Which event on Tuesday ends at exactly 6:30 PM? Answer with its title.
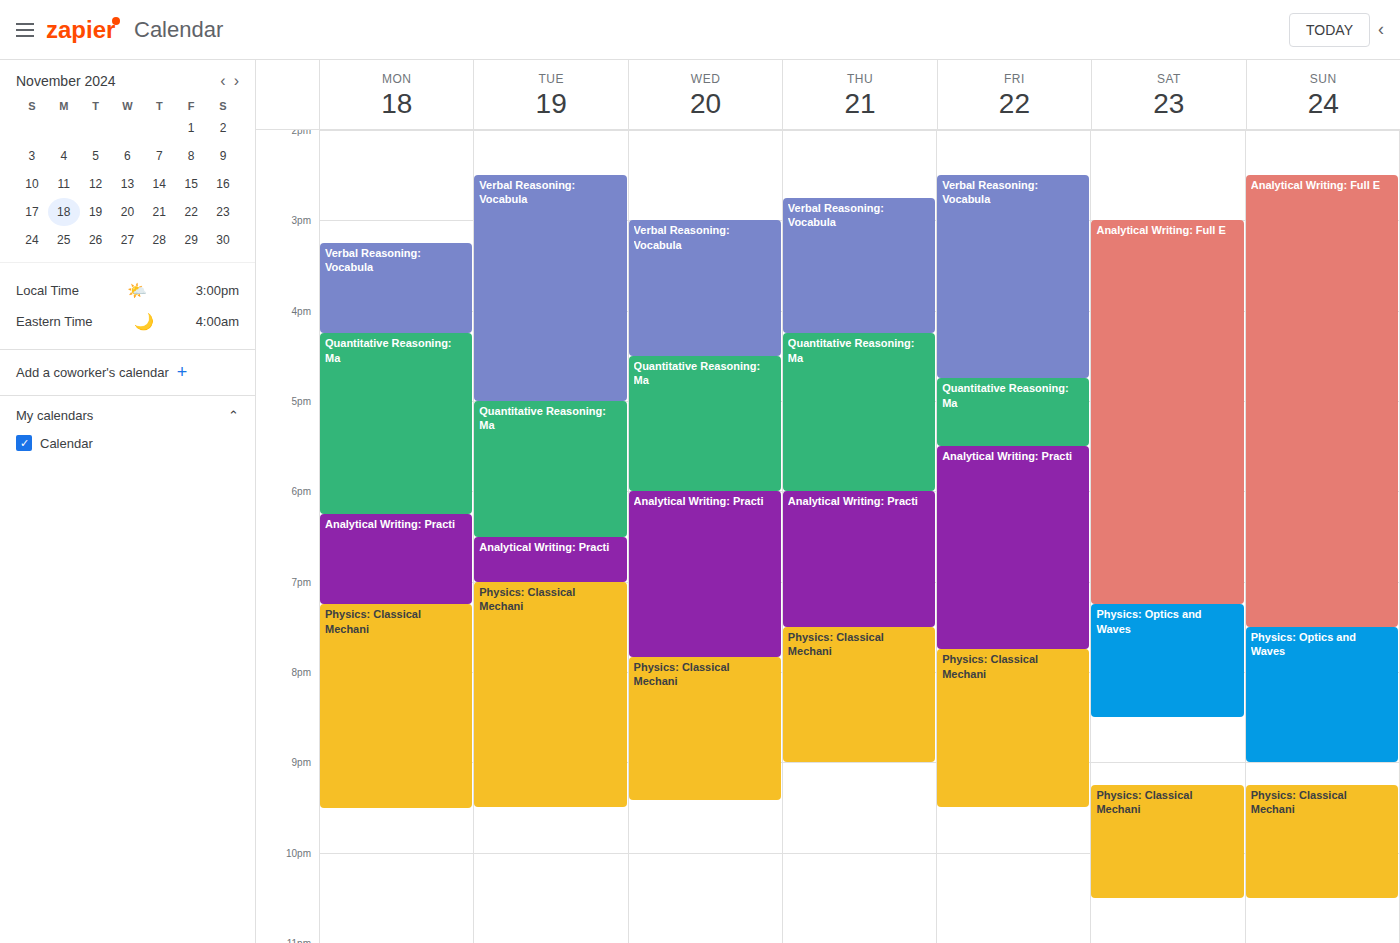
"Quantitative Reasoning: Ma"